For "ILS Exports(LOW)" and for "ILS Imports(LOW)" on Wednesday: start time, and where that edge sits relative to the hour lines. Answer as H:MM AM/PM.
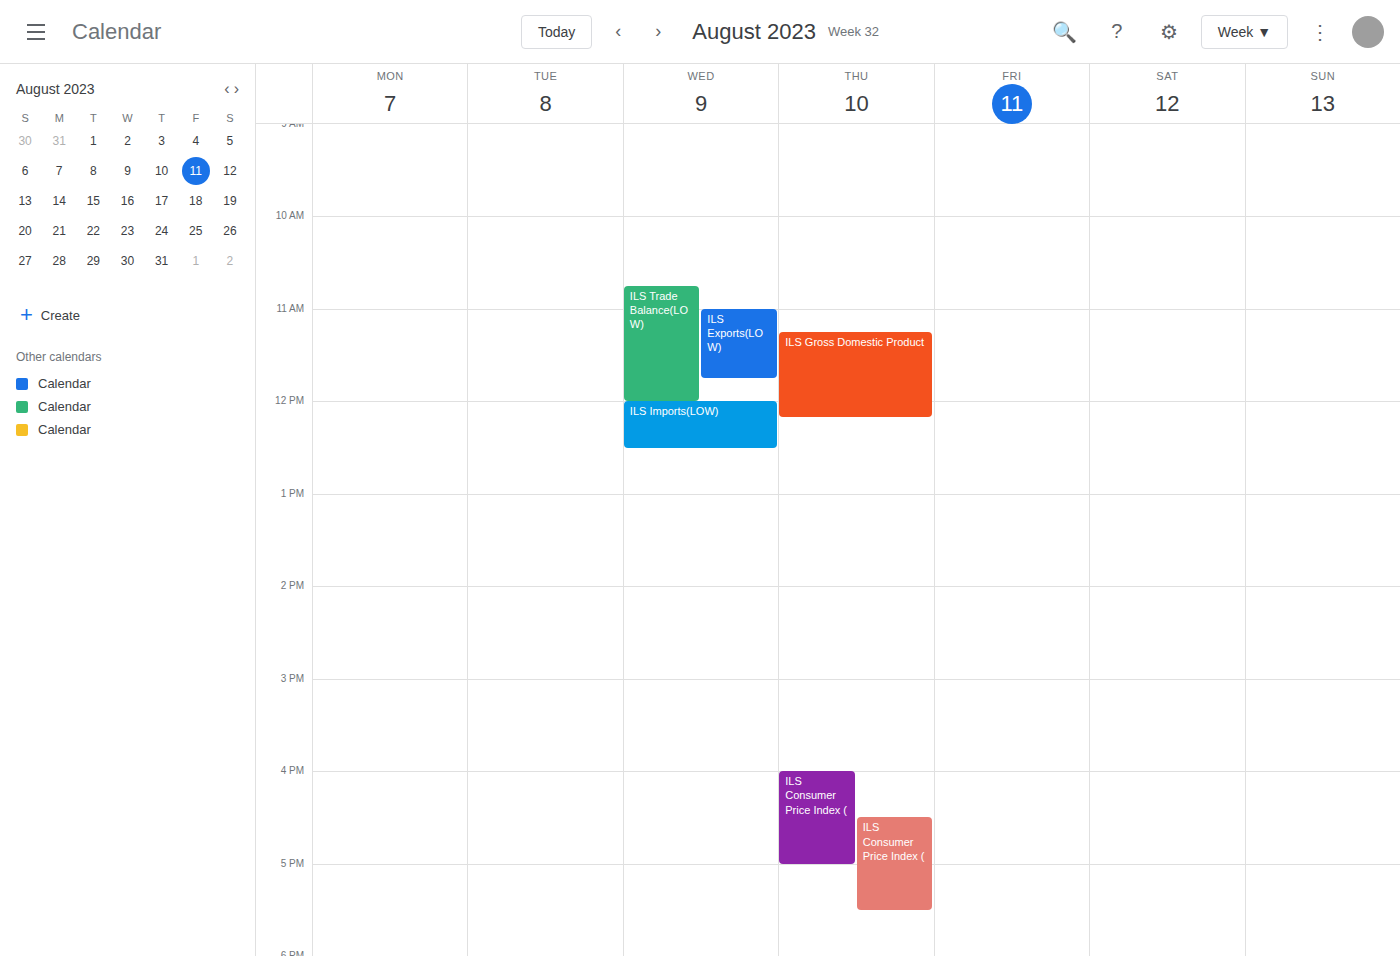
"ILS Exports(LOW)": 11:00 AM, exactly on the 11 AM line. "ILS Imports(LOW)": 12:00 PM, exactly on the 12 PM line.